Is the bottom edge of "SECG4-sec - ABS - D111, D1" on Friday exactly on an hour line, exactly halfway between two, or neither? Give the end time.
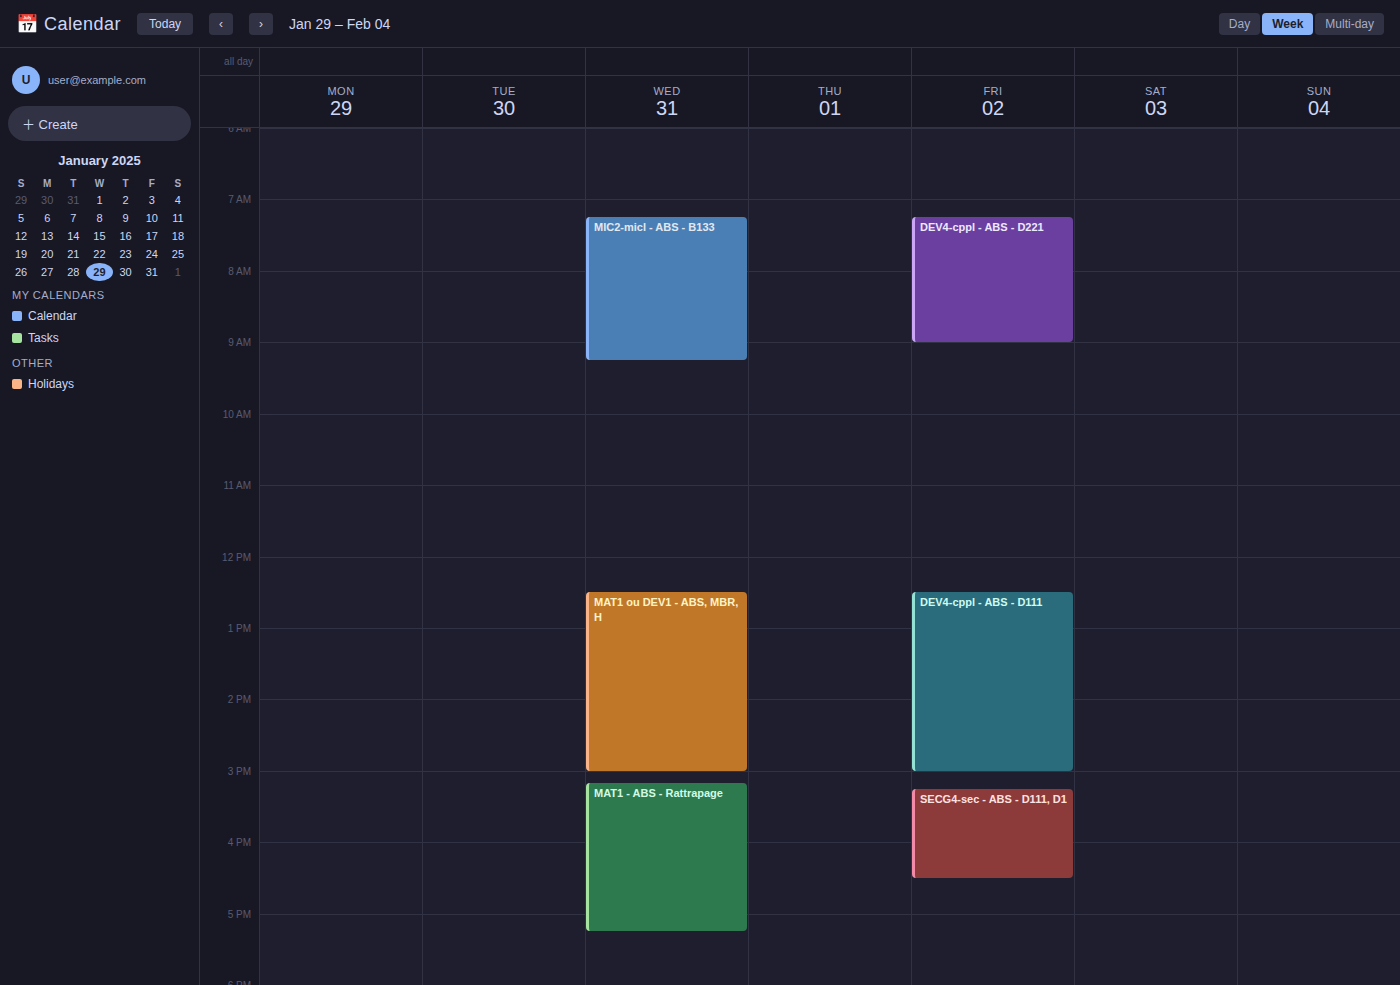
4:30 PM -- halfway between the 4 PM and 5 PM lines.